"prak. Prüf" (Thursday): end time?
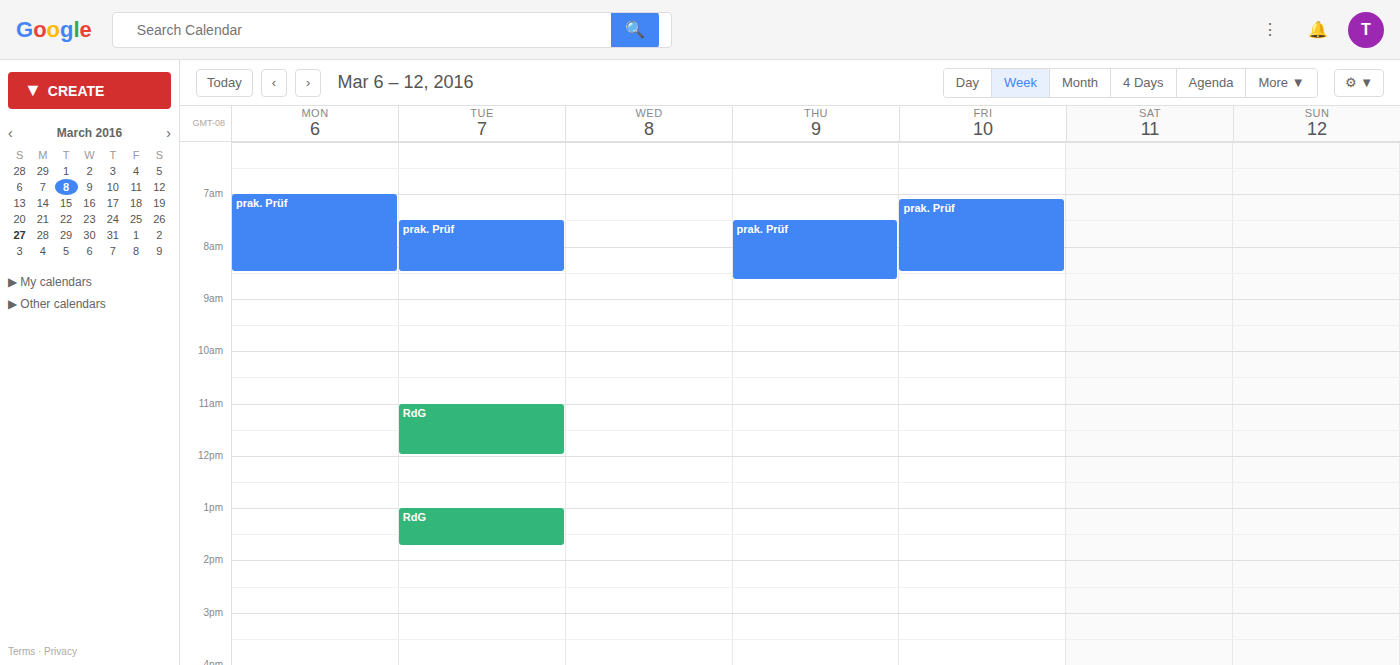
08:40